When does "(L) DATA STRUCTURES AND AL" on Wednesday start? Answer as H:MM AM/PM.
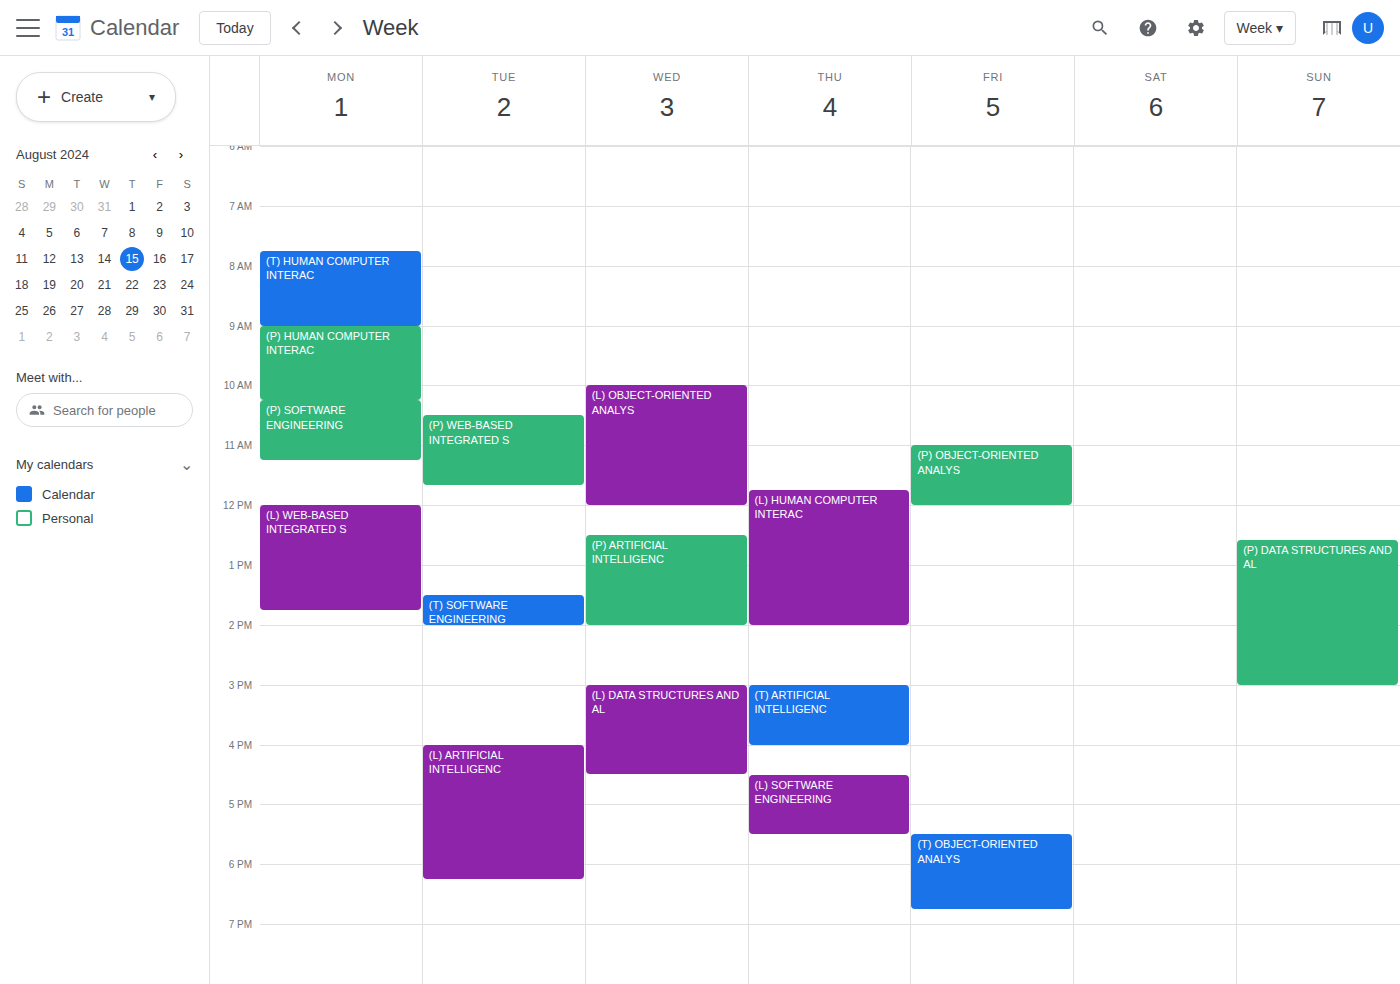
3:00 PM